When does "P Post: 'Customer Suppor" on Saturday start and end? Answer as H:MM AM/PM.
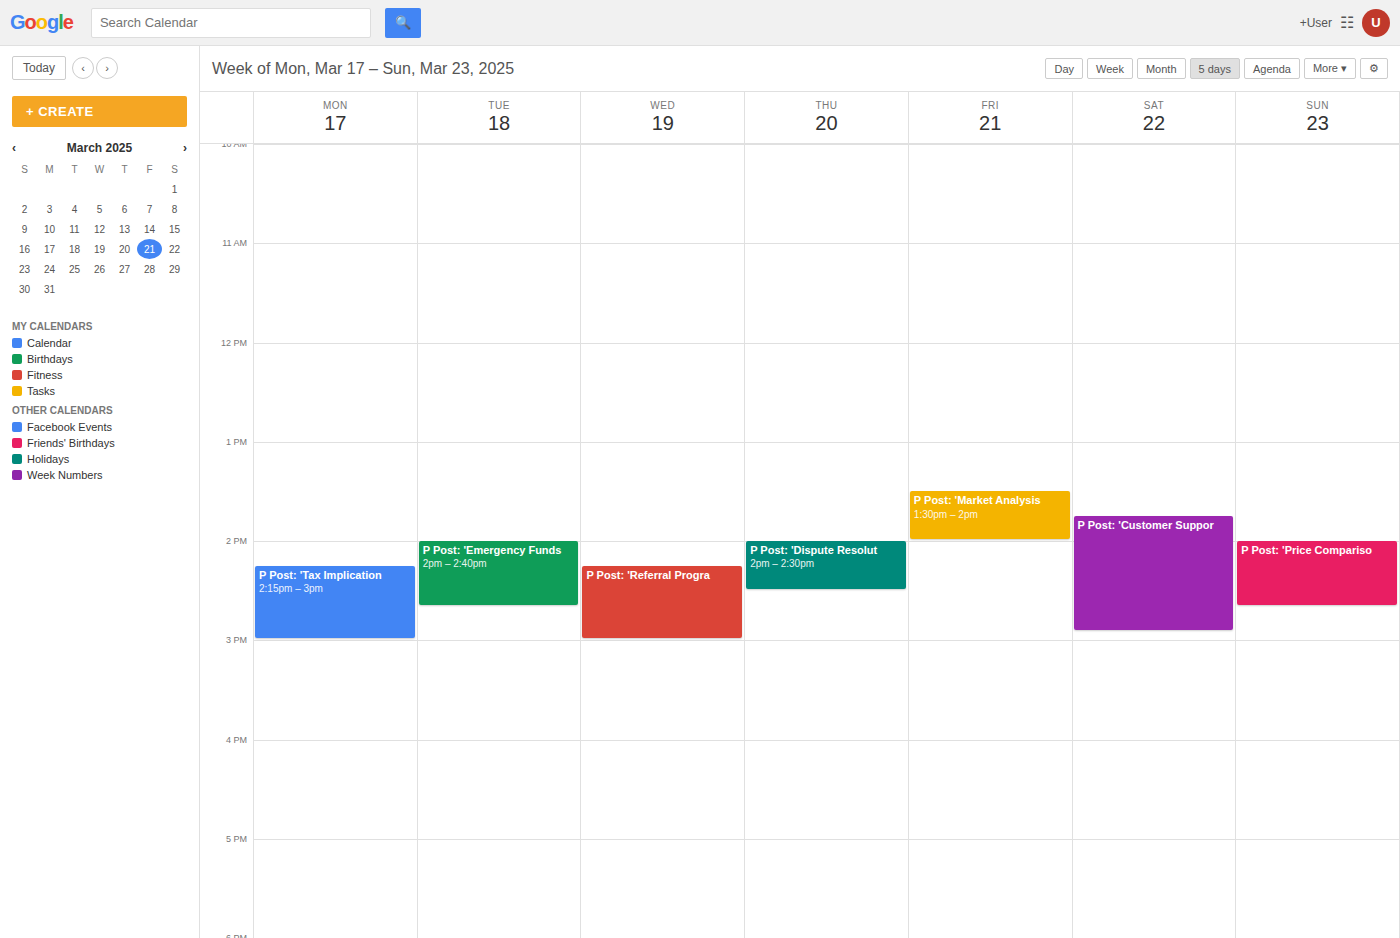
1:45 PM to 2:55 PM